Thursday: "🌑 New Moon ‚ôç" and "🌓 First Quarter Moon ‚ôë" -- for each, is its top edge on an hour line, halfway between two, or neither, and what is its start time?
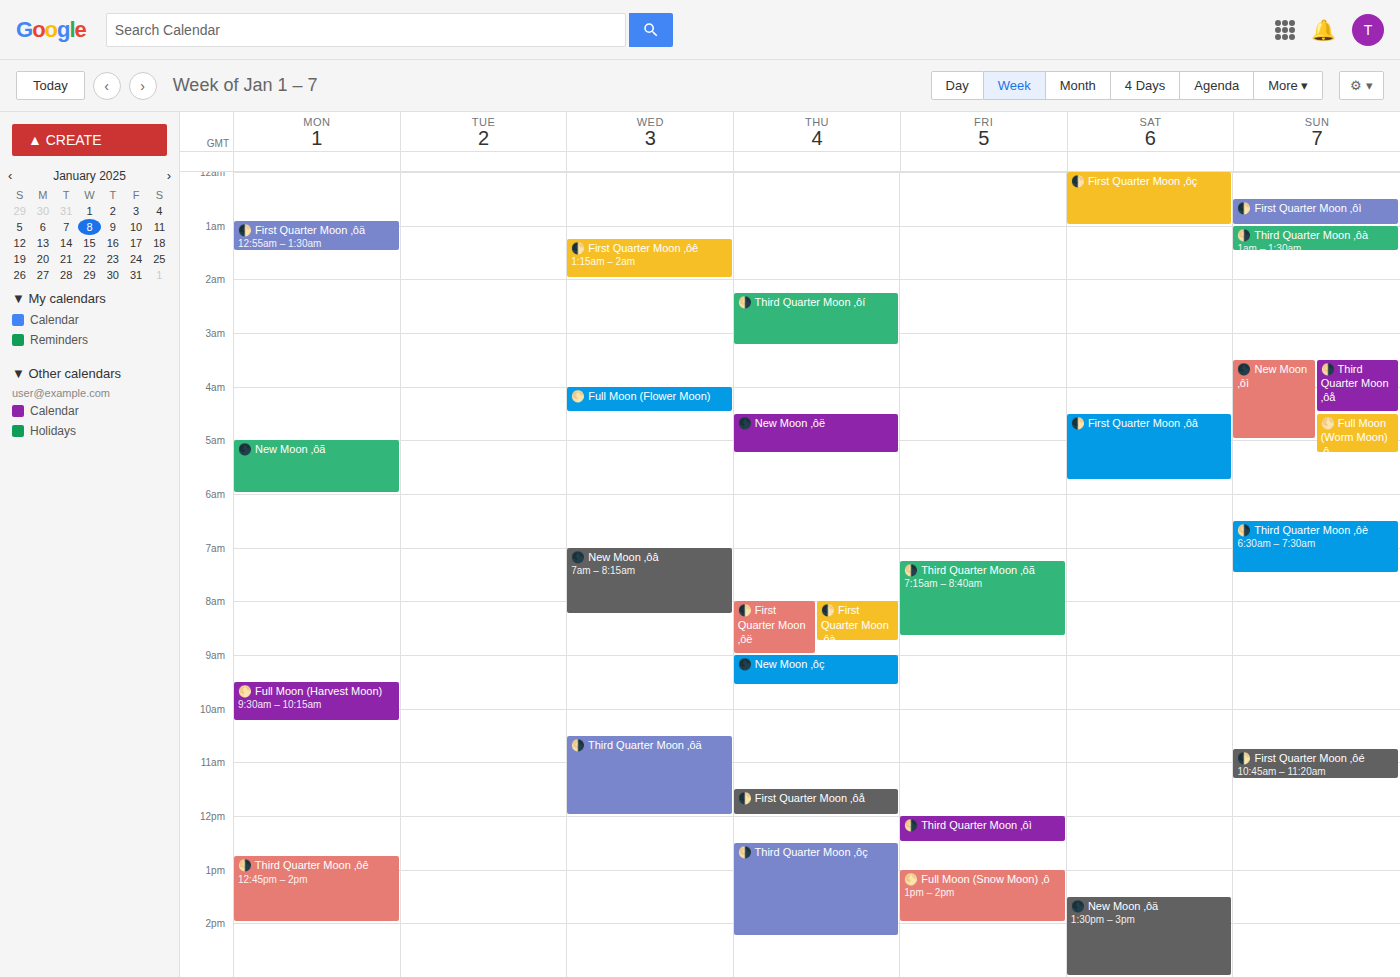
"🌑 New Moon ‚ôç": 9:00 AM, exactly on the 9 AM line. "🌓 First Quarter Moon ‚ôë": 8:00 AM, exactly on the 8 AM line.